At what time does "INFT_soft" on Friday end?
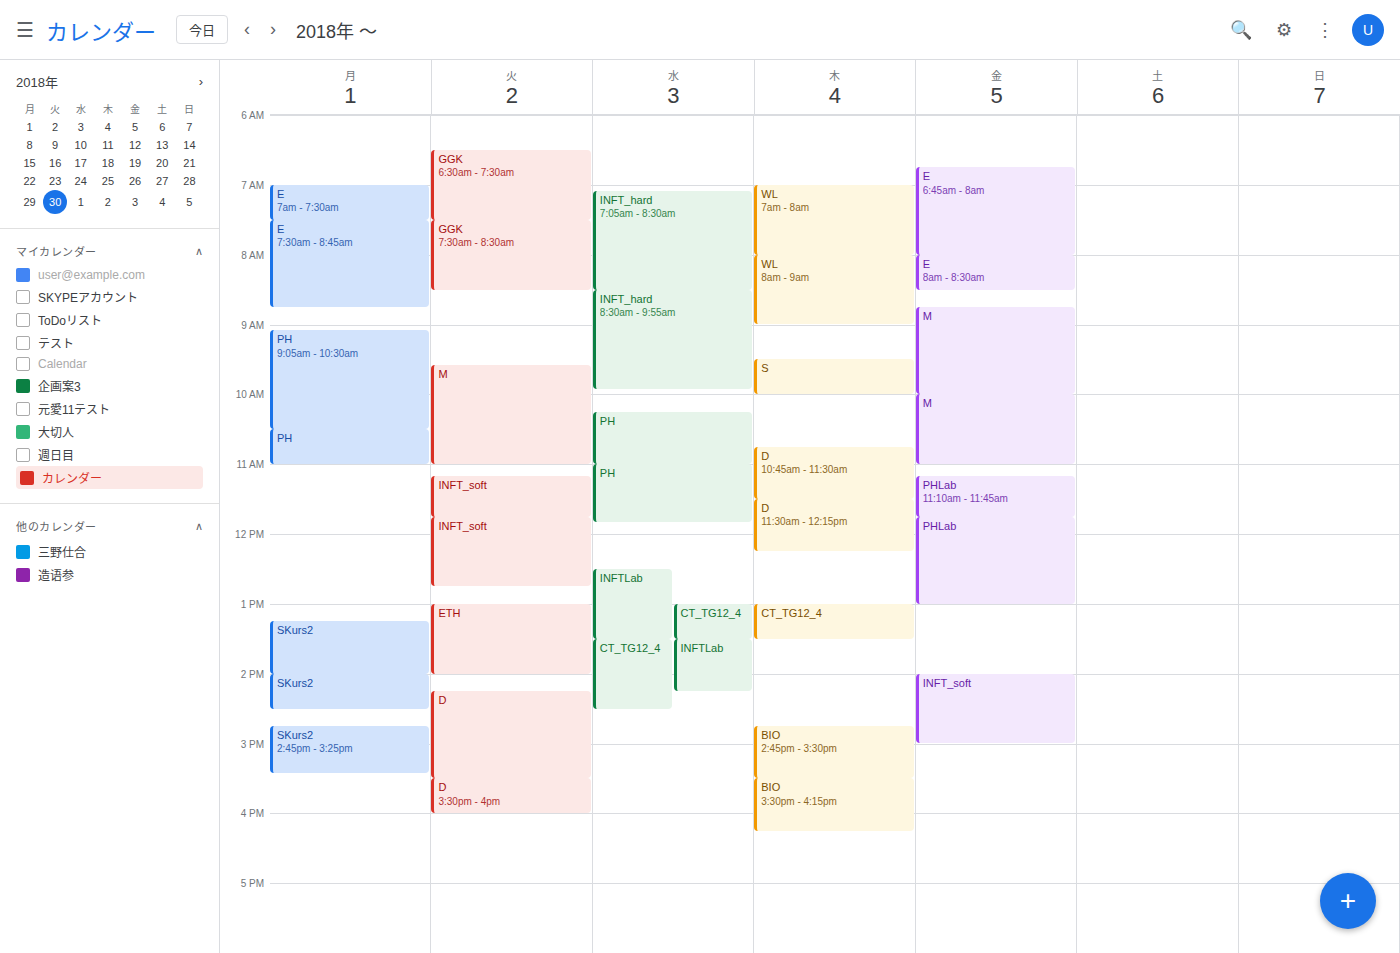
3:00 PM